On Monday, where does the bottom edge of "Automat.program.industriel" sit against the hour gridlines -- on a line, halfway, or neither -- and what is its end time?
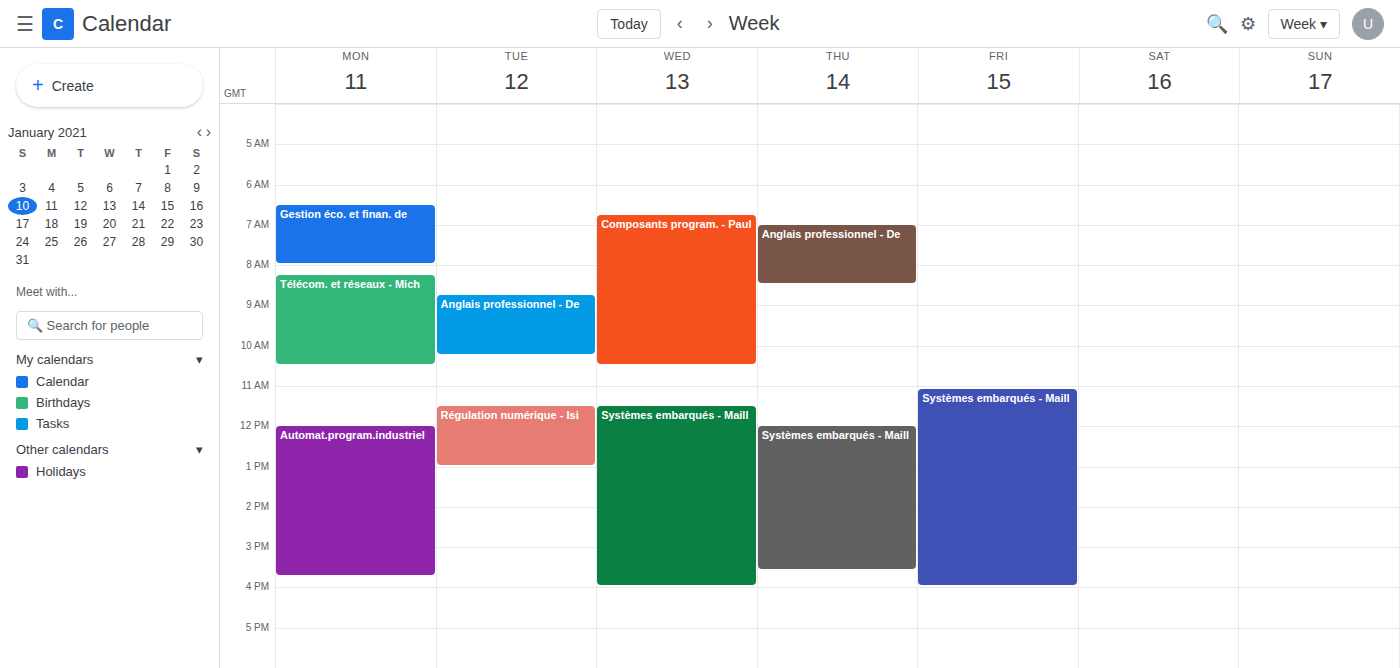
3:45 PM -- neither: three quarters of the way from the 3 PM line to the 4 PM line.